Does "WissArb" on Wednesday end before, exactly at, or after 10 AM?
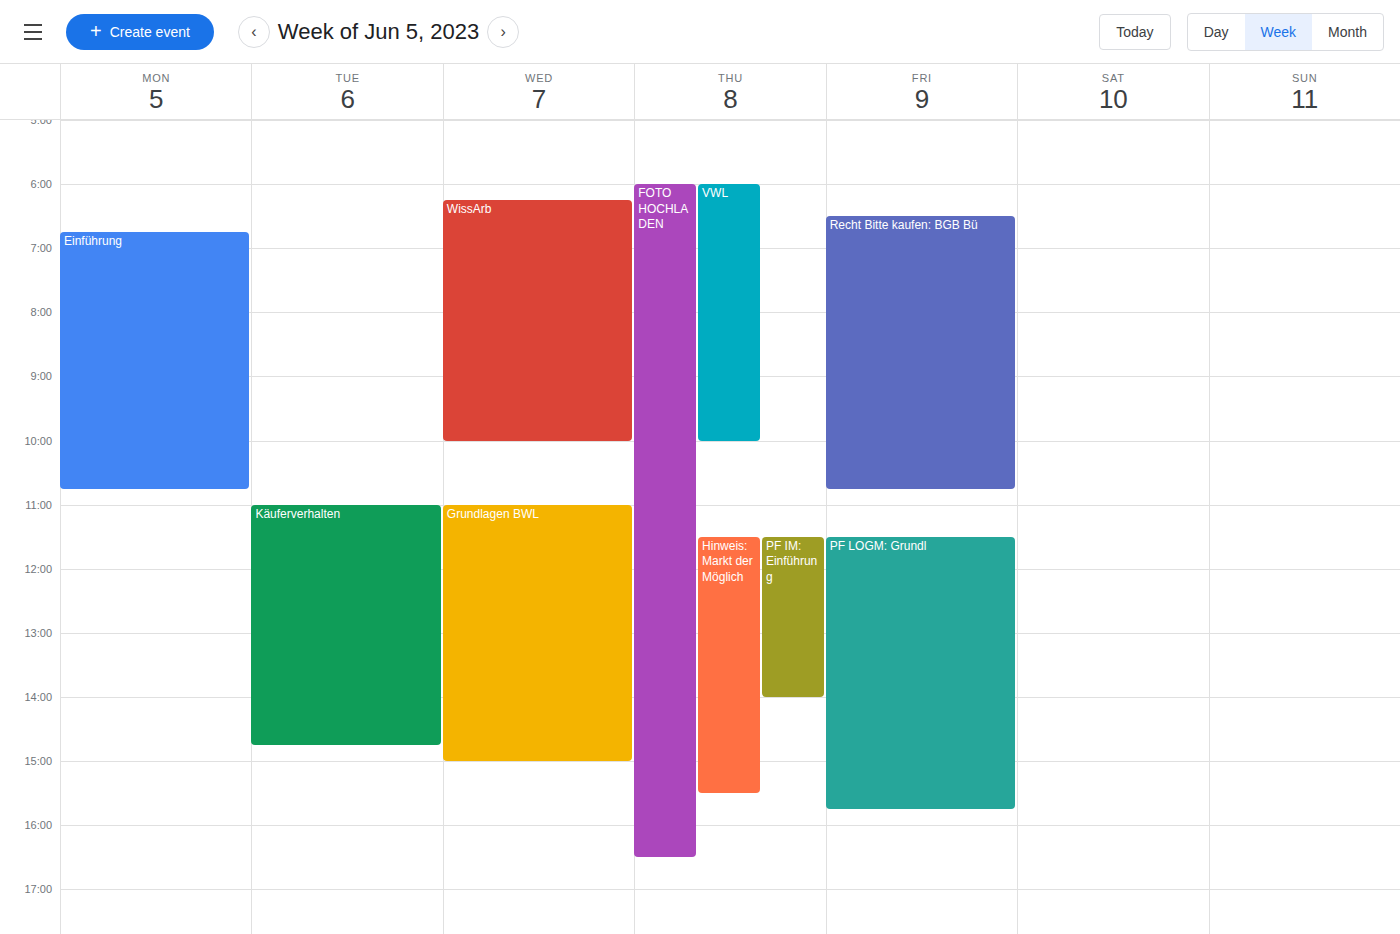
10:00 AM -- exactly at 10 AM, on the 10 AM line.